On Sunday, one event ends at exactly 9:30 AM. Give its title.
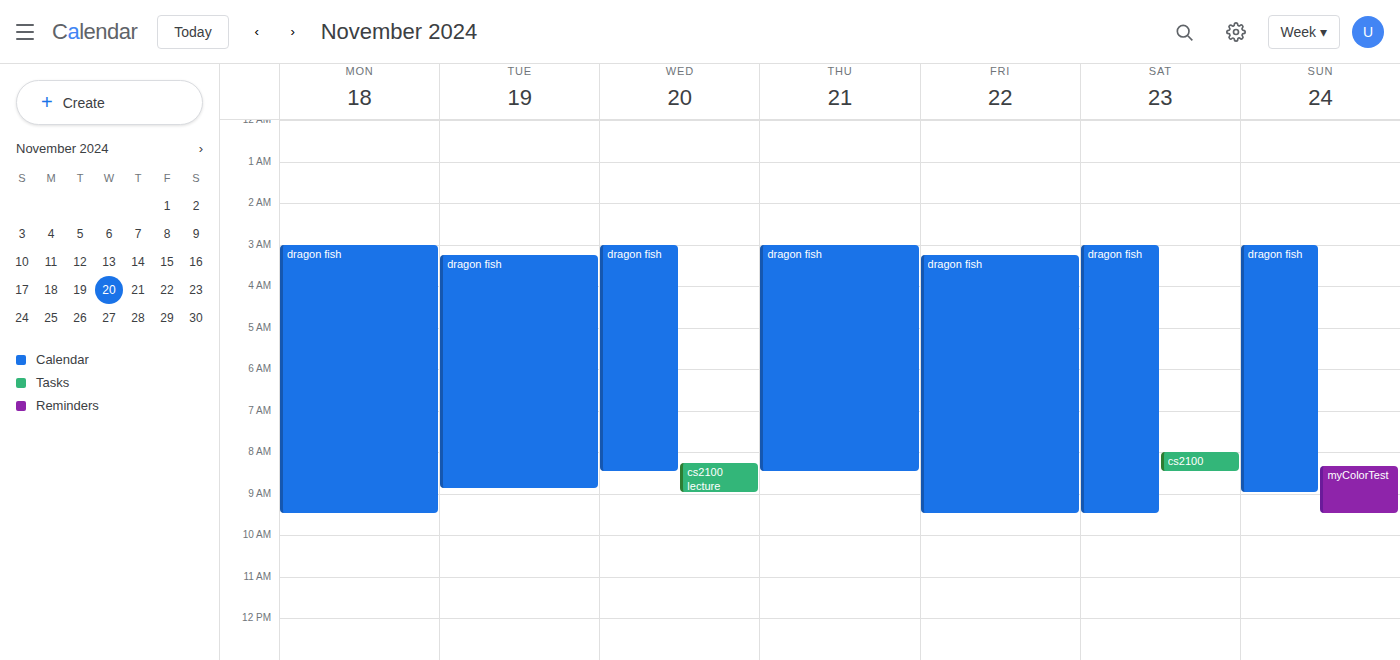
"myColorTest"